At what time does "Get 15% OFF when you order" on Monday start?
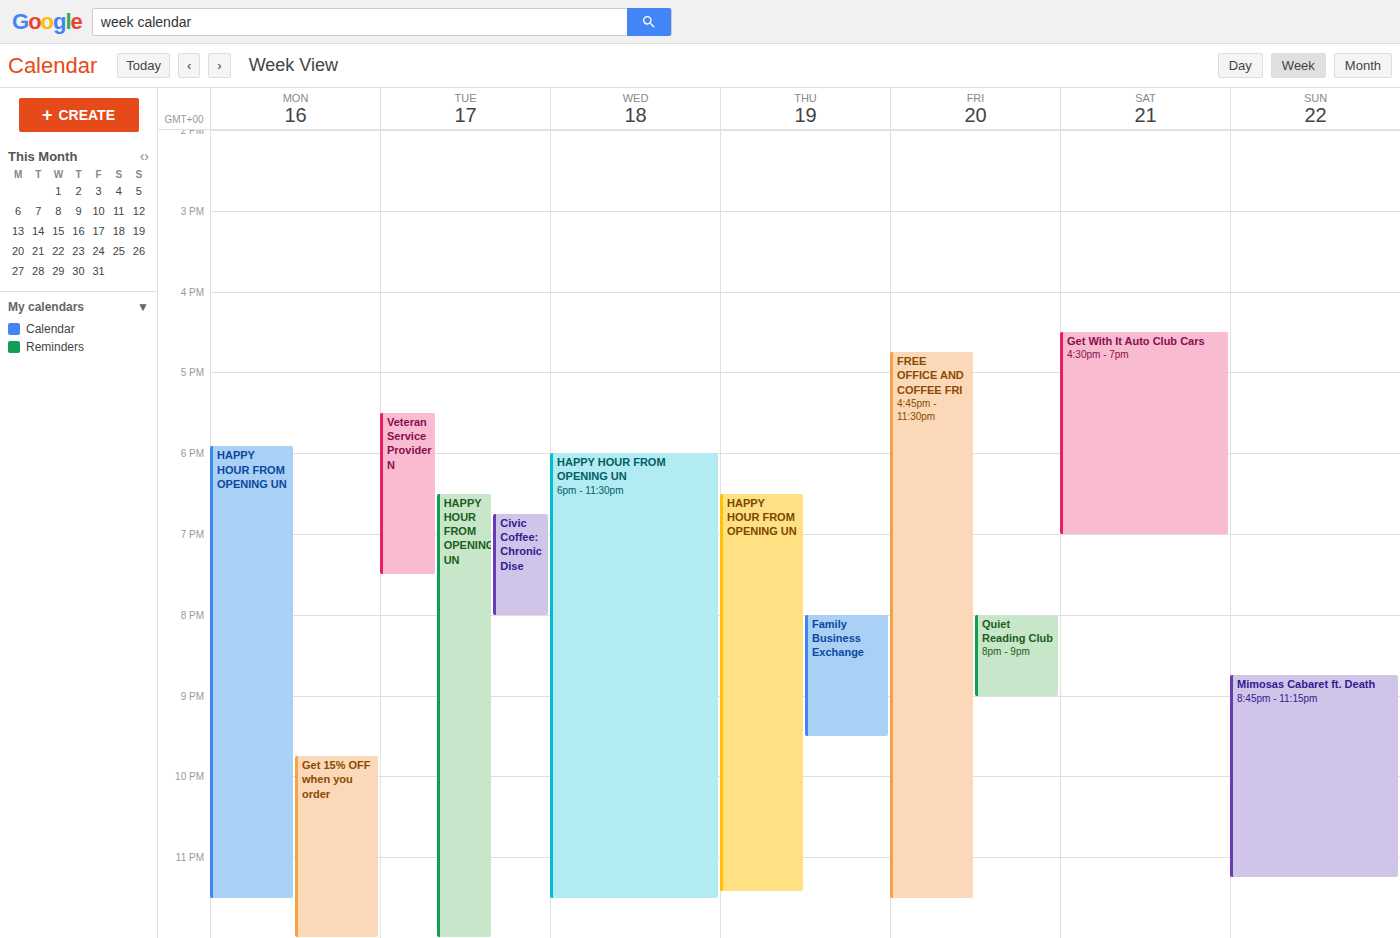
9:45 PM